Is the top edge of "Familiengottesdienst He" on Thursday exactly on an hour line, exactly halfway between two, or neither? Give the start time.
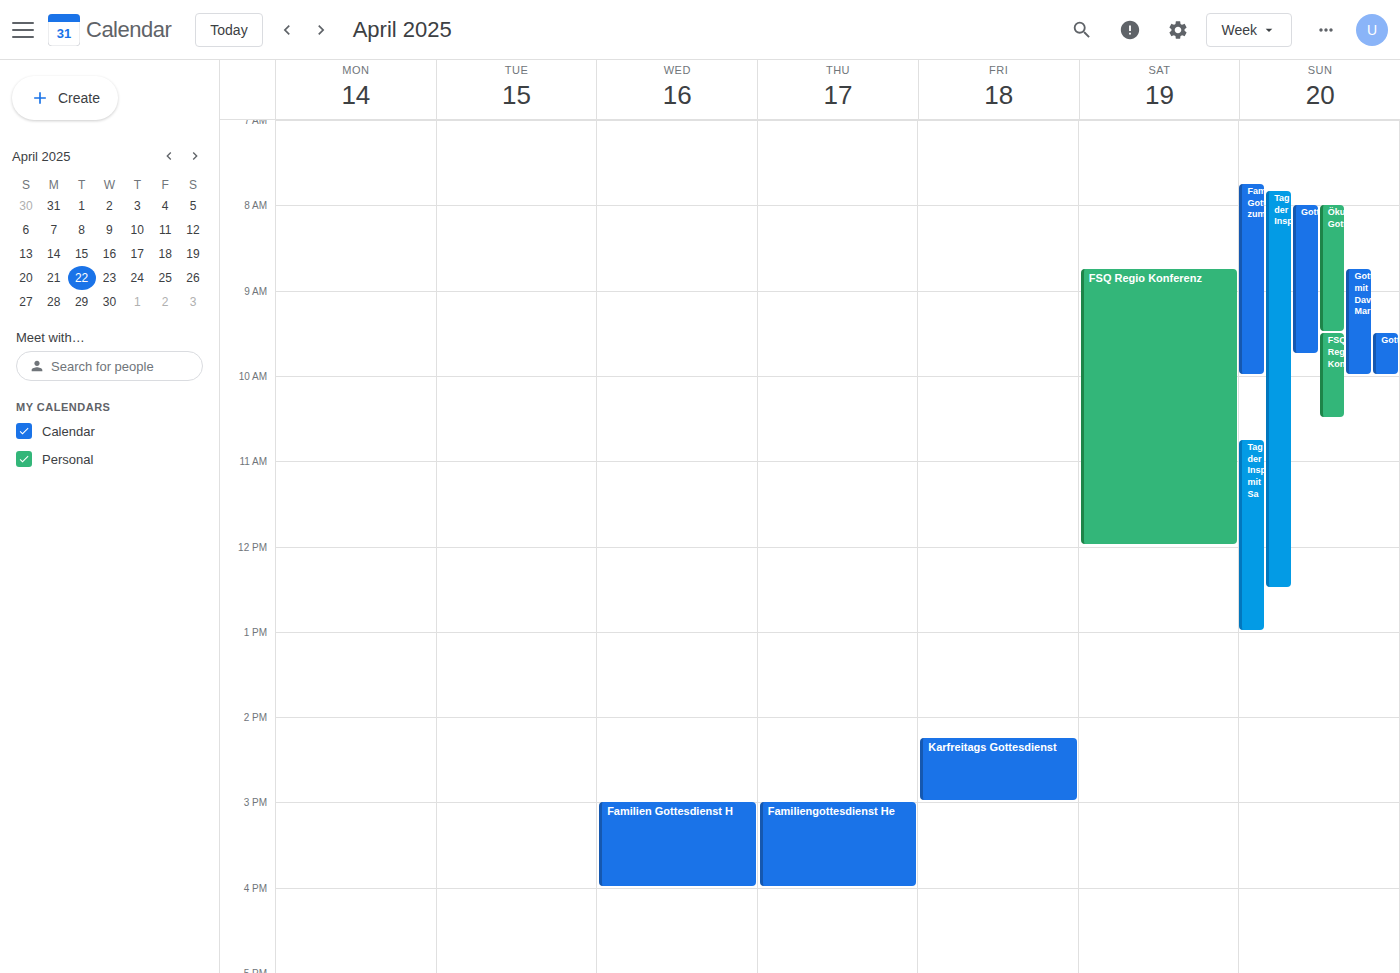
3:00 PM -- exactly on the 3 PM line.